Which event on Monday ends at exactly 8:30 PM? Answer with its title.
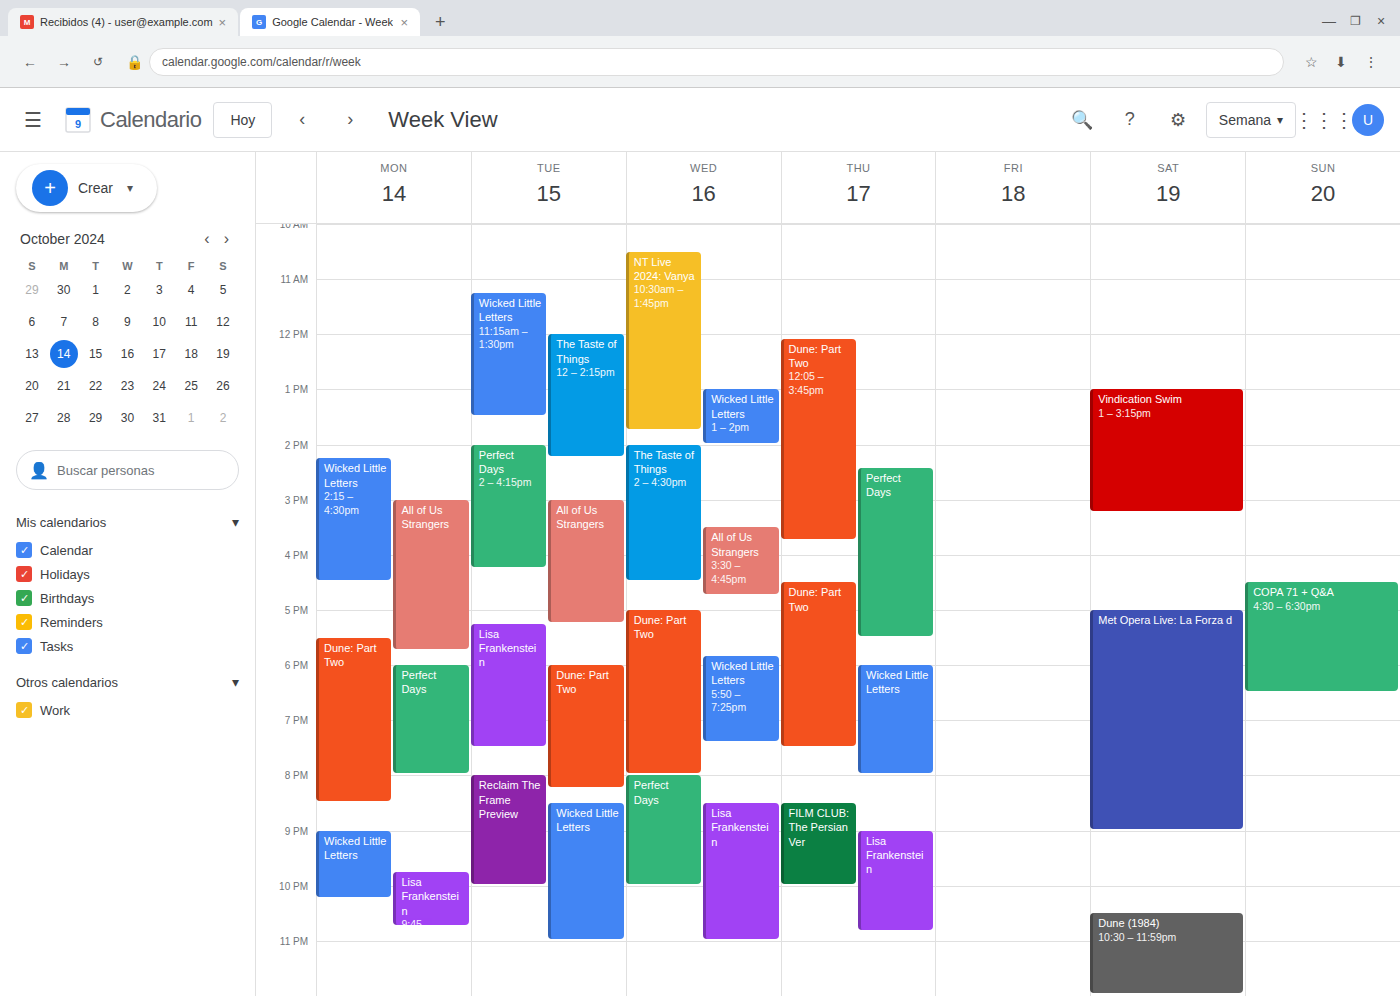
"Dune: Part Two"